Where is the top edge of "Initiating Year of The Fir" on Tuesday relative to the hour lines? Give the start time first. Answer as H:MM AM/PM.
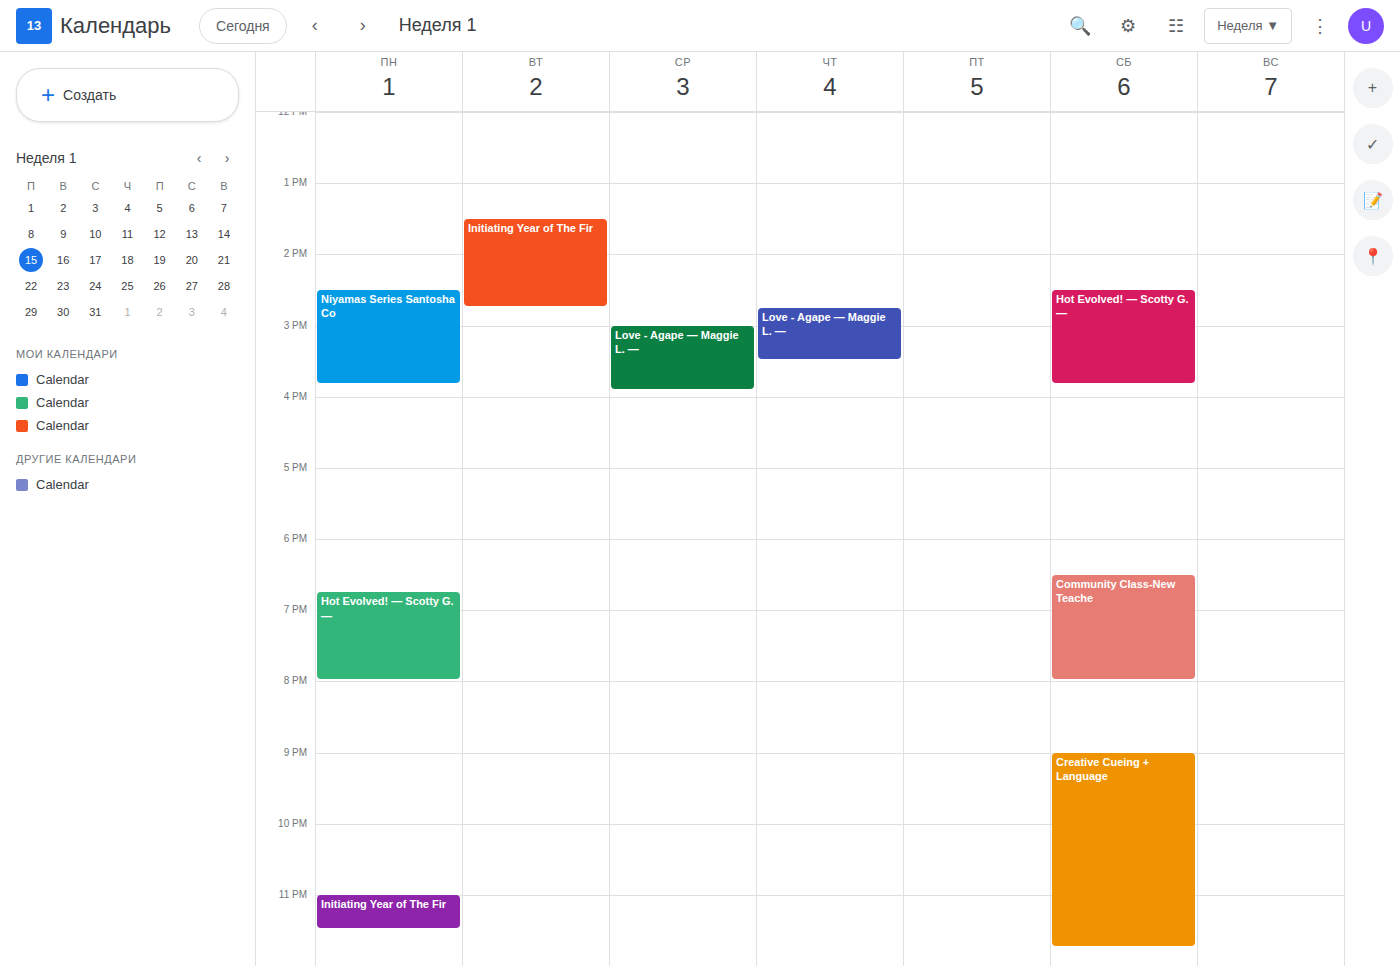
1:30 PM -- halfway between the 1 PM and 2 PM lines.